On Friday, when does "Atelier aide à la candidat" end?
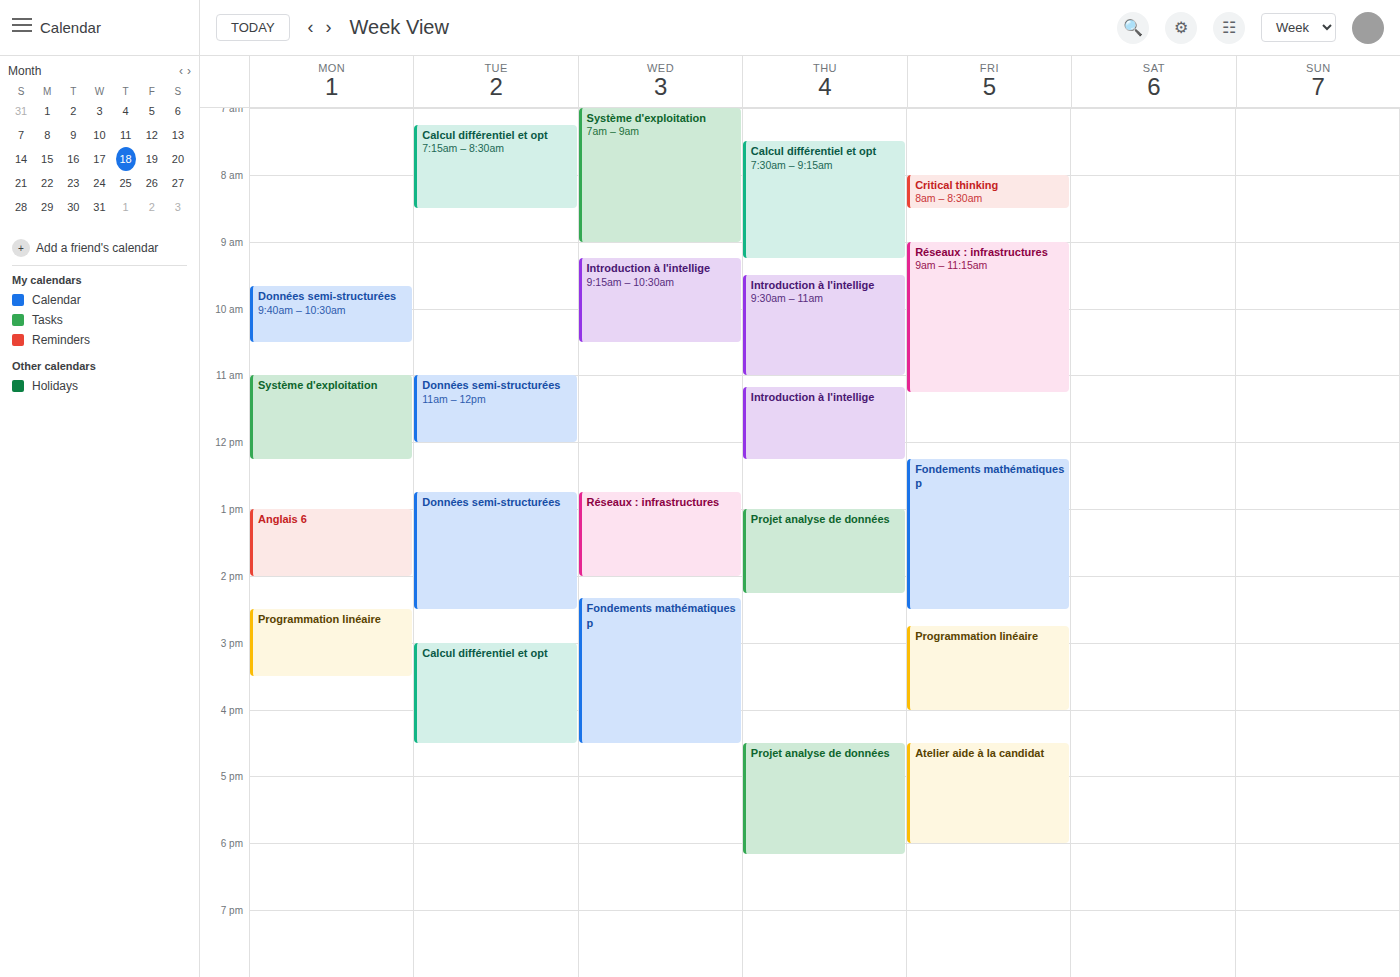
6:00 PM